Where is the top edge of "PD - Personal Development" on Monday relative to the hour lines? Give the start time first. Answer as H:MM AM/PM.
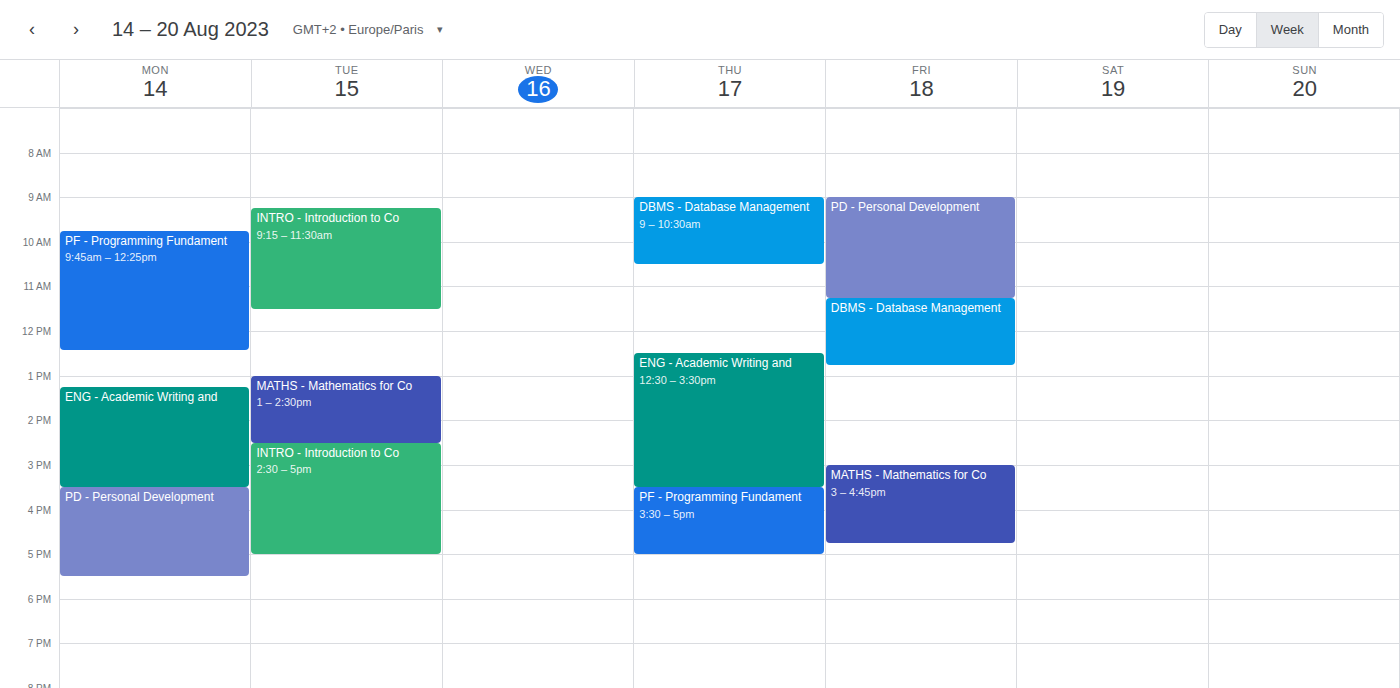
3:30 PM -- halfway between the 3 PM and 4 PM lines.